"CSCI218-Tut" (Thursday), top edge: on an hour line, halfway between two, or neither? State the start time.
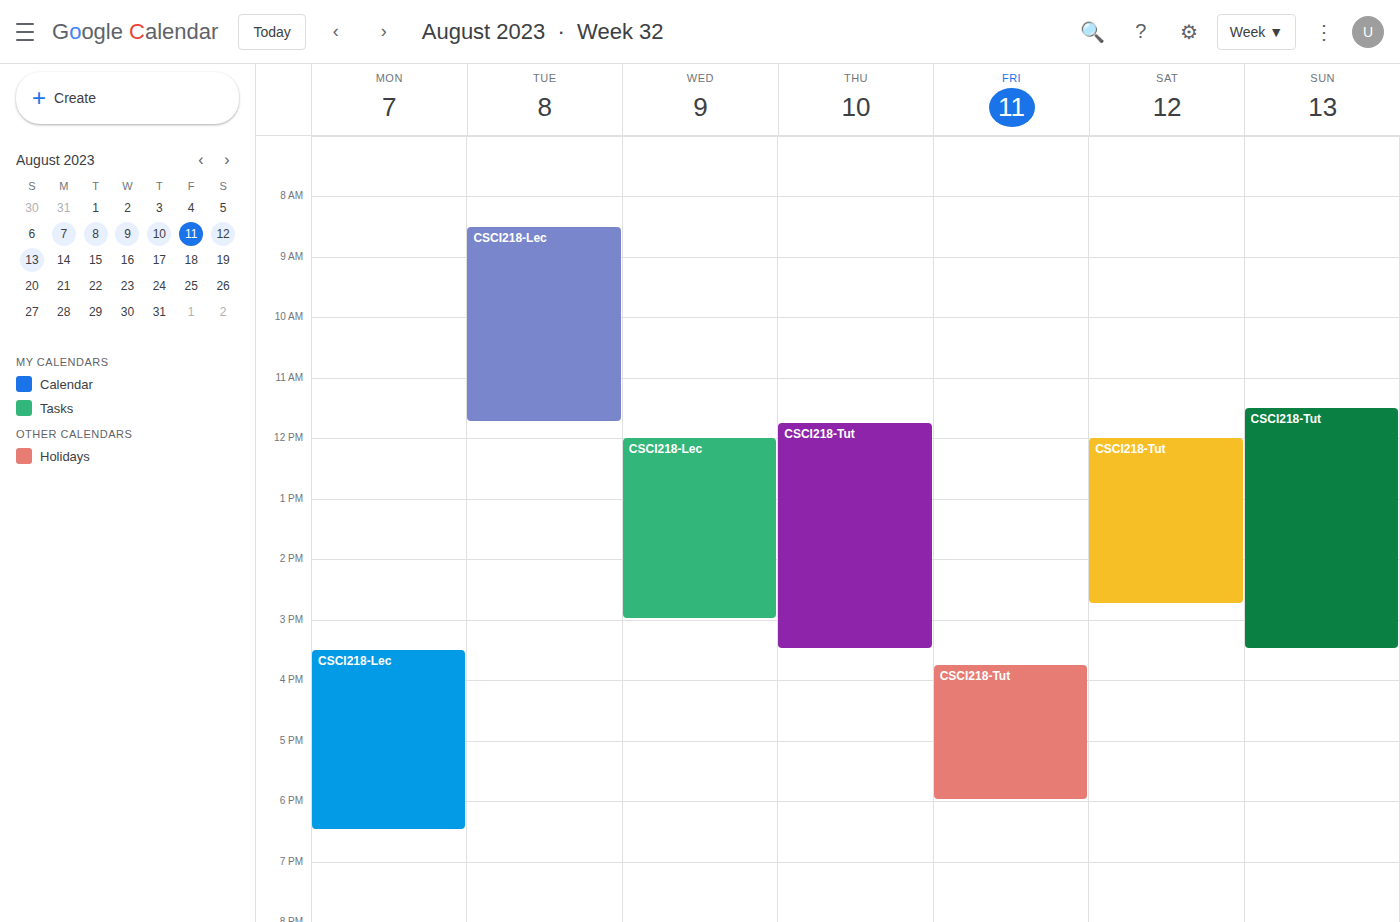
11:45 AM -- neither: three quarters of the way from the 11 AM line to the 12 PM line.